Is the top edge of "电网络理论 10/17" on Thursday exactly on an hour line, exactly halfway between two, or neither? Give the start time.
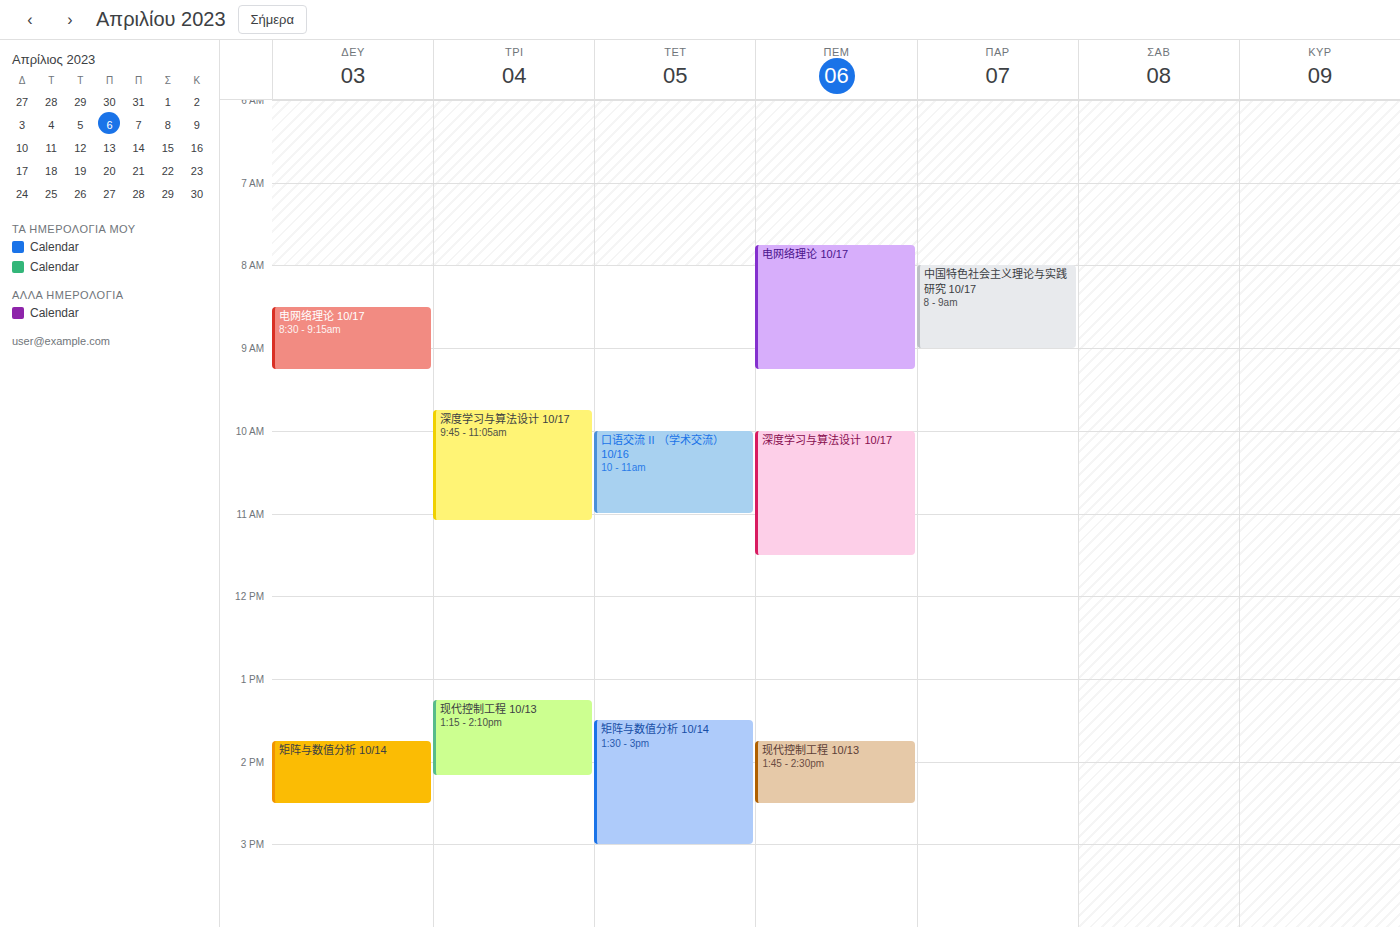
7:45 AM -- neither: three quarters of the way from the 7 AM line to the 8 AM line.